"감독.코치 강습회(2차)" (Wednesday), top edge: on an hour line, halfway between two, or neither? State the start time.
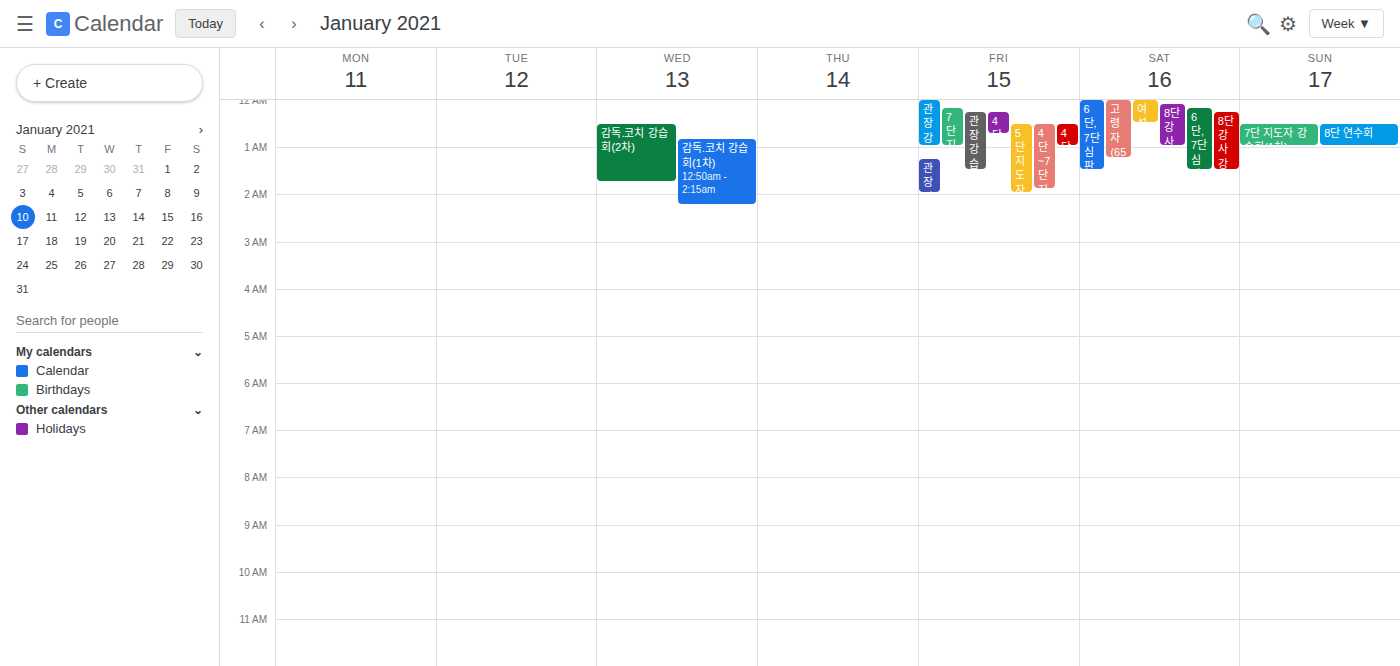
12:30 AM -- halfway between the 12 AM and 1 AM lines.